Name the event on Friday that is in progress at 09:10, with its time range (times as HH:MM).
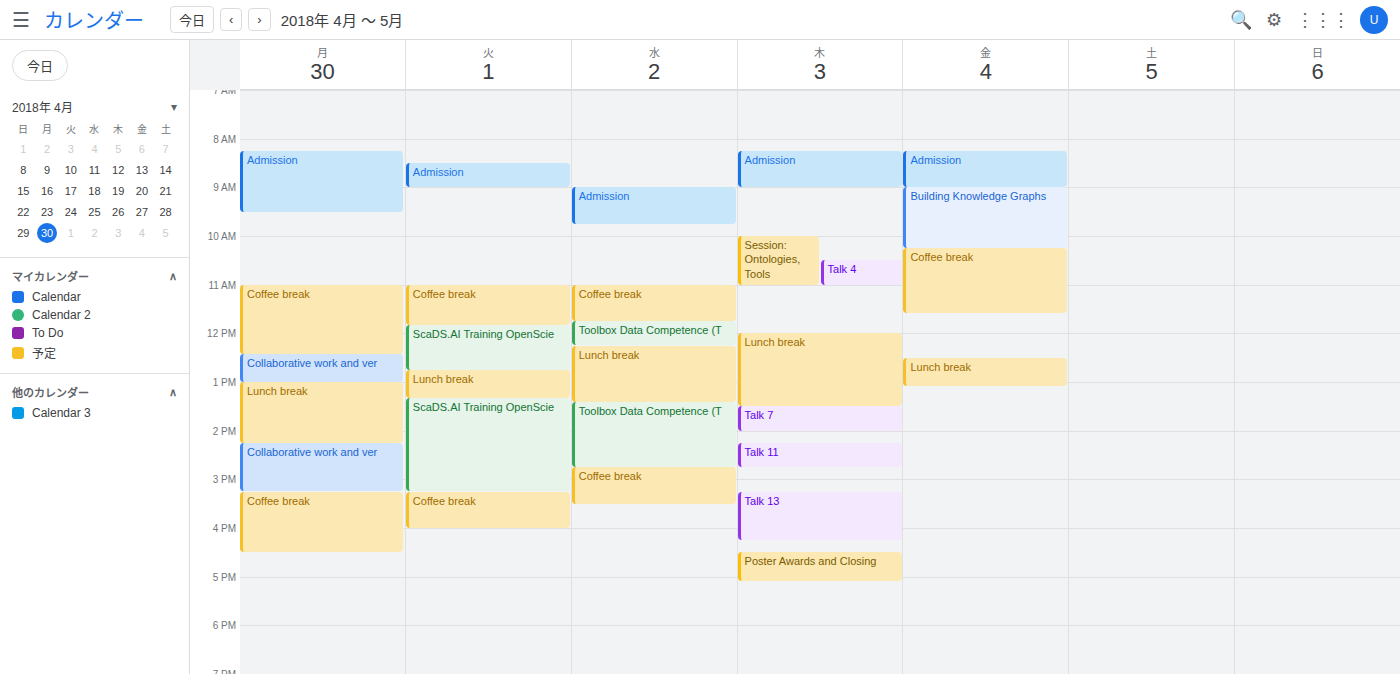
"Building Knowledge Graphs", 09:00 to 10:15